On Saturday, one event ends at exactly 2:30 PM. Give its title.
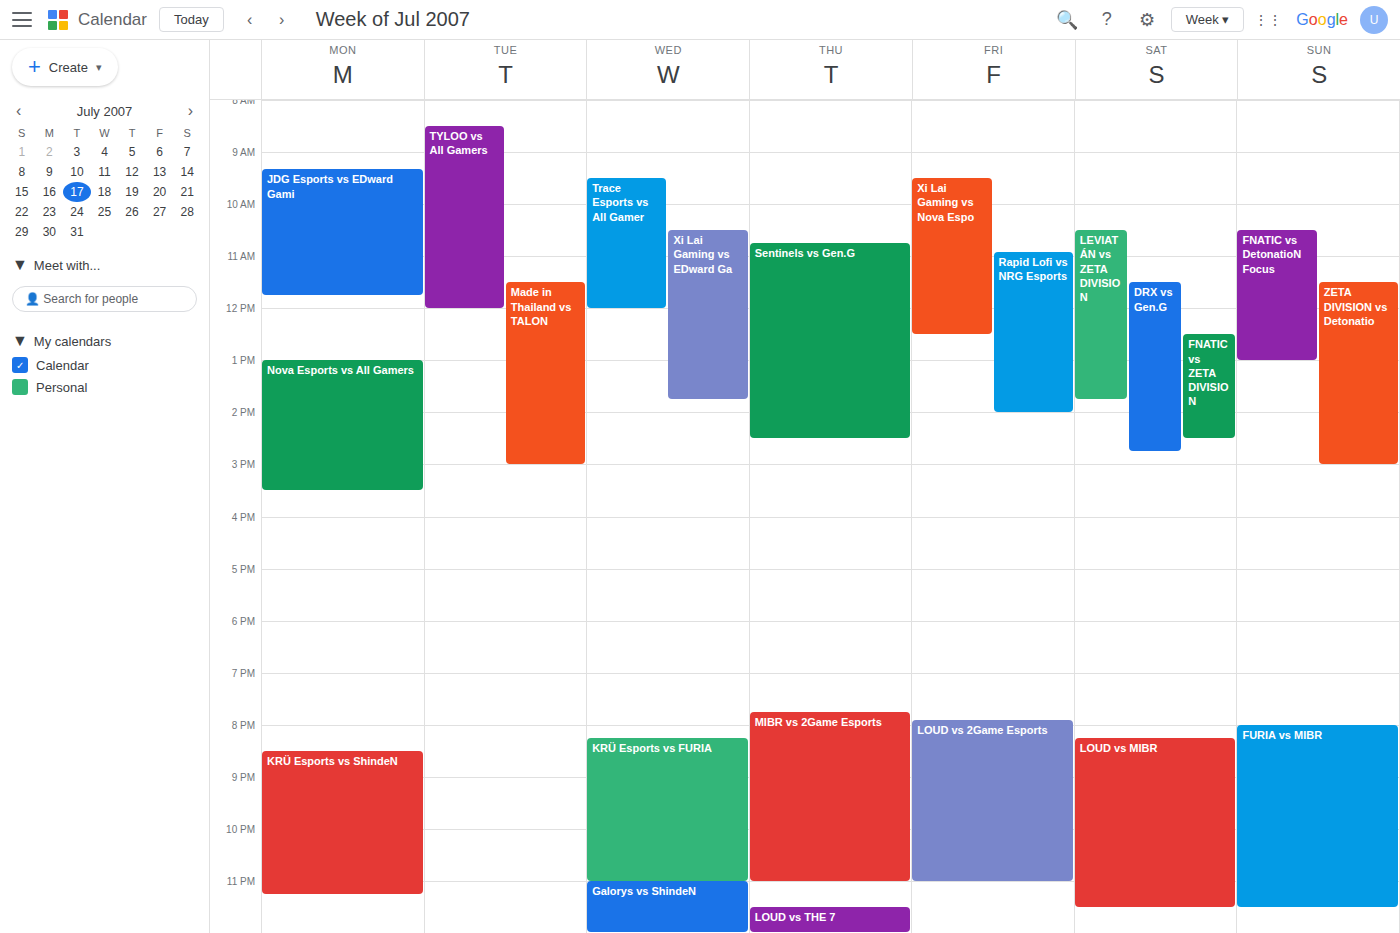
"FNATIC vs ZETA DIVISION"